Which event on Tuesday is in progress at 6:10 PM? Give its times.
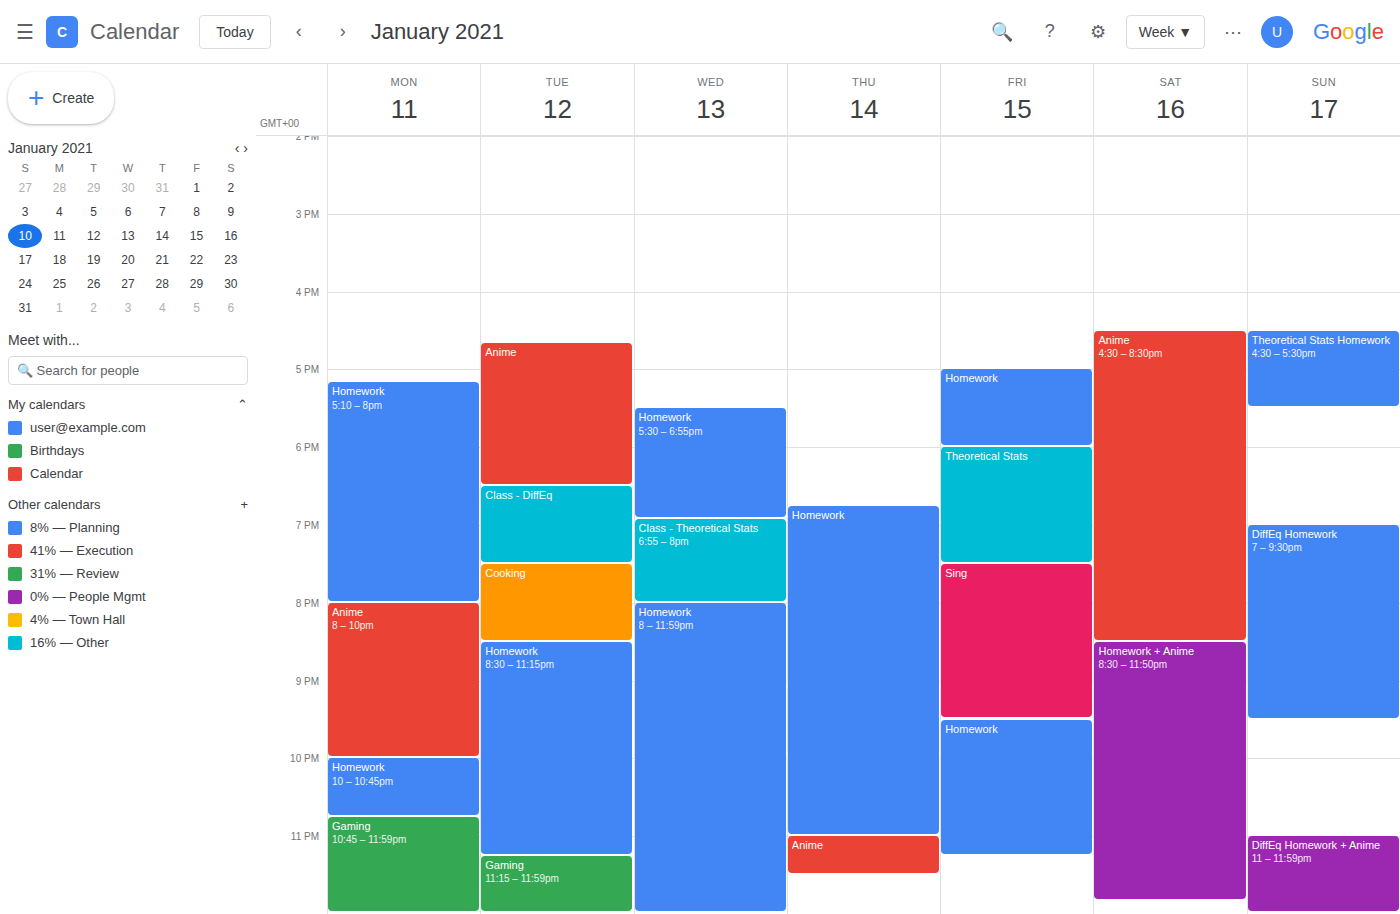
"Anime", 4:40 PM to 6:30 PM